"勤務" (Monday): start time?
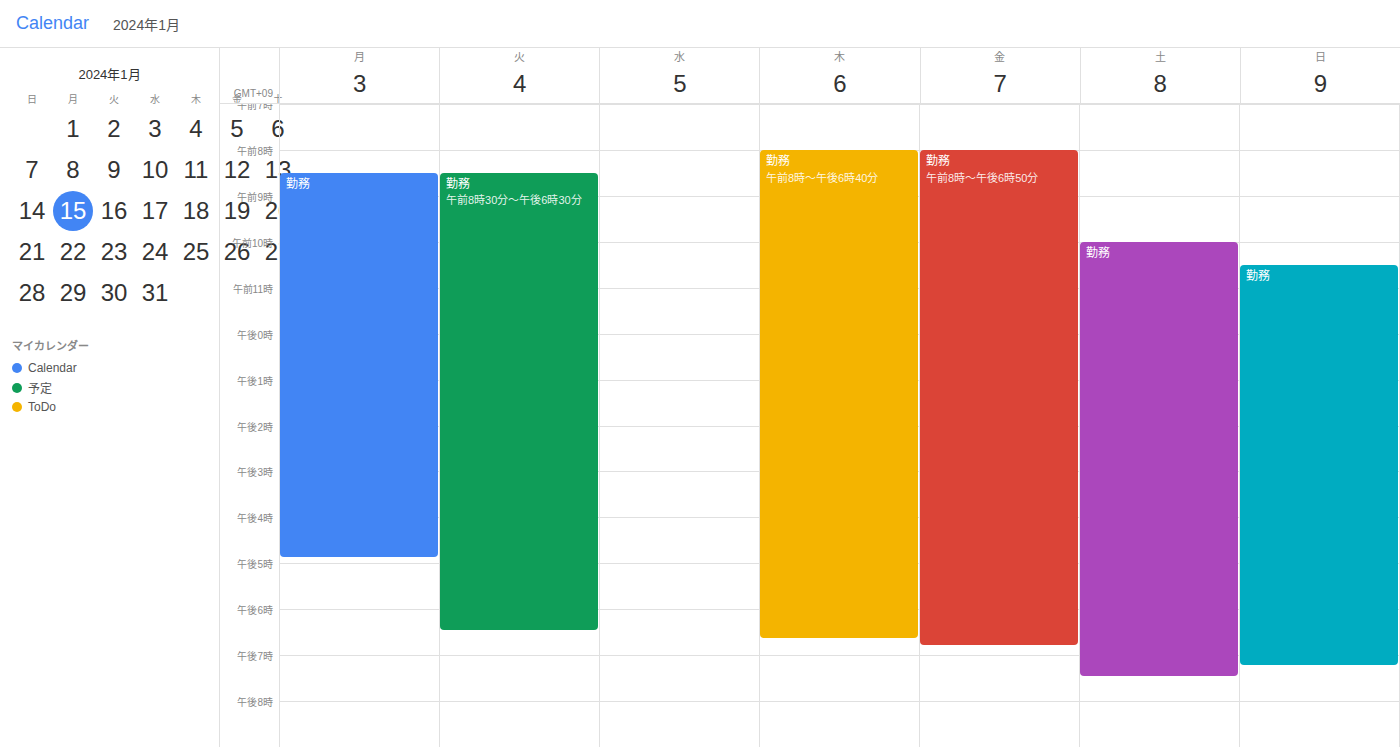
8:30 AM